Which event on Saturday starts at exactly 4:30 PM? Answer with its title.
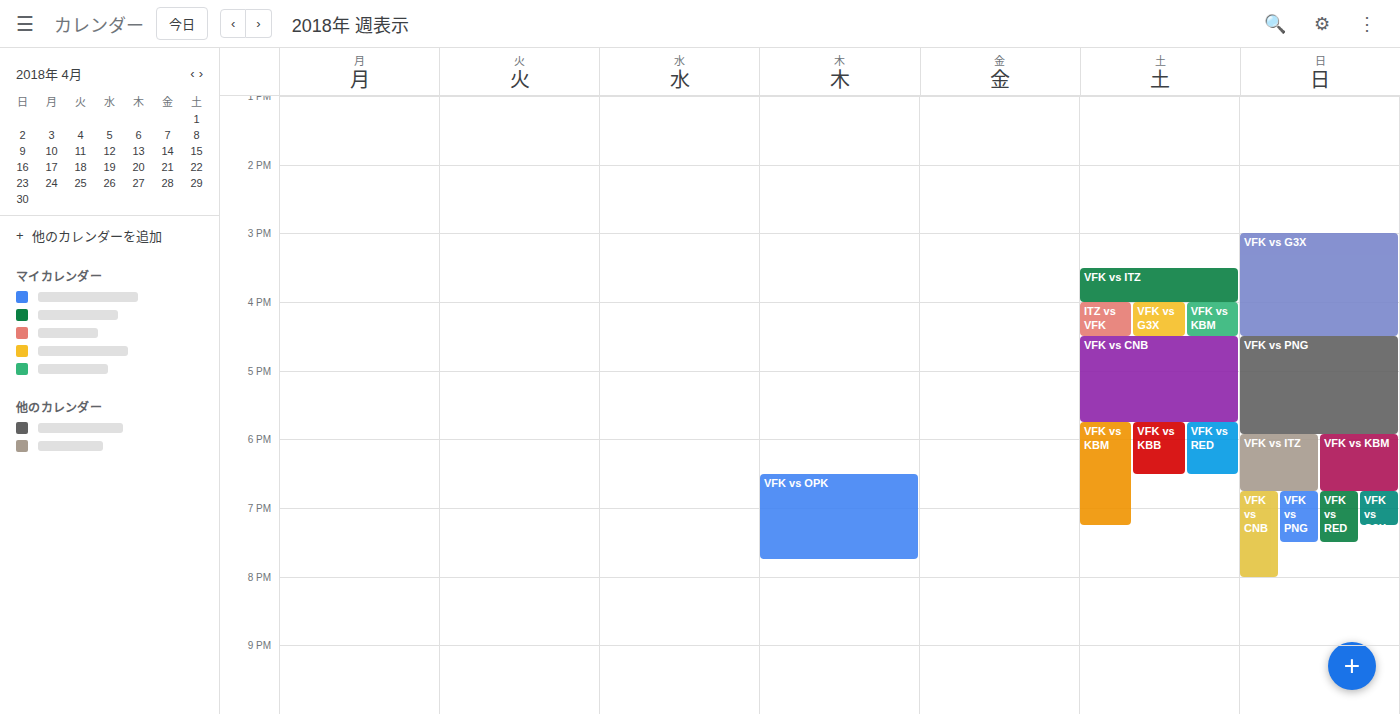
"VFK vs CNB"